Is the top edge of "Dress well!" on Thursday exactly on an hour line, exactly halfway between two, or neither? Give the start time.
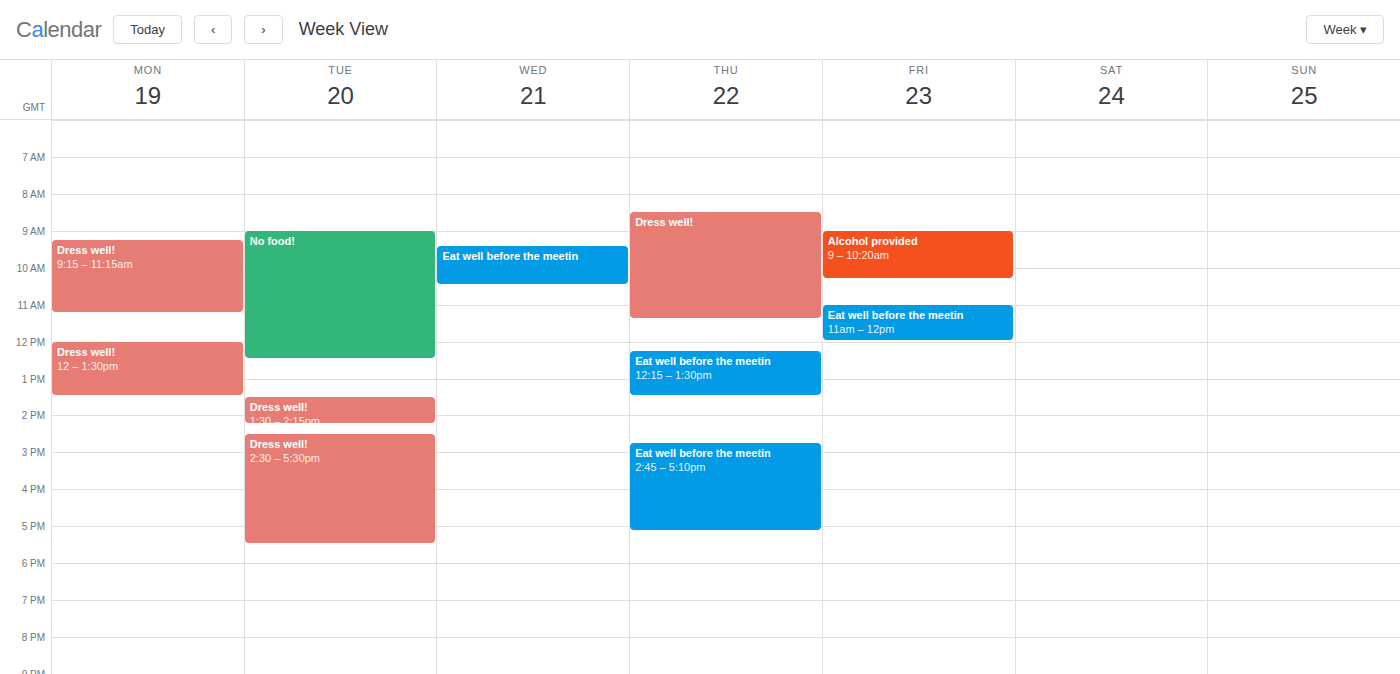
8:30 AM -- halfway between the 8 AM and 9 AM lines.